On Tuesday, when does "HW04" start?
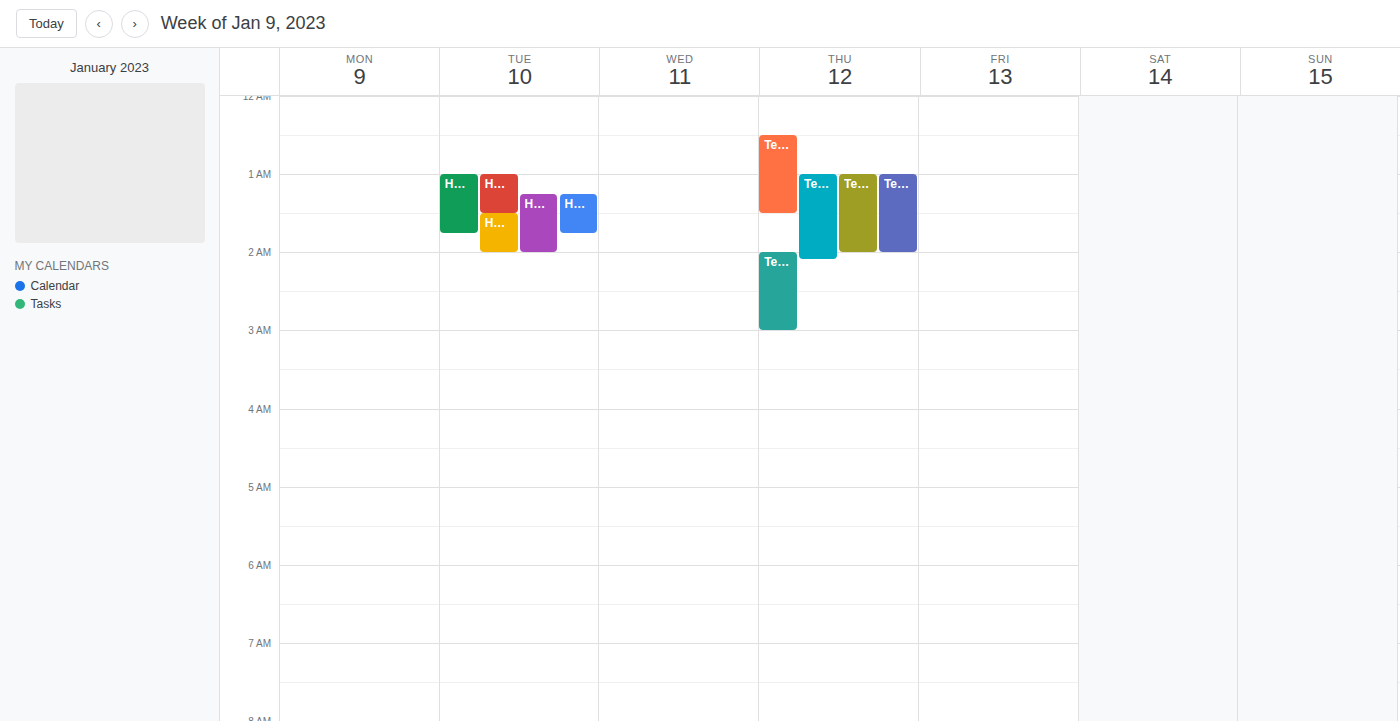
1:30 AM